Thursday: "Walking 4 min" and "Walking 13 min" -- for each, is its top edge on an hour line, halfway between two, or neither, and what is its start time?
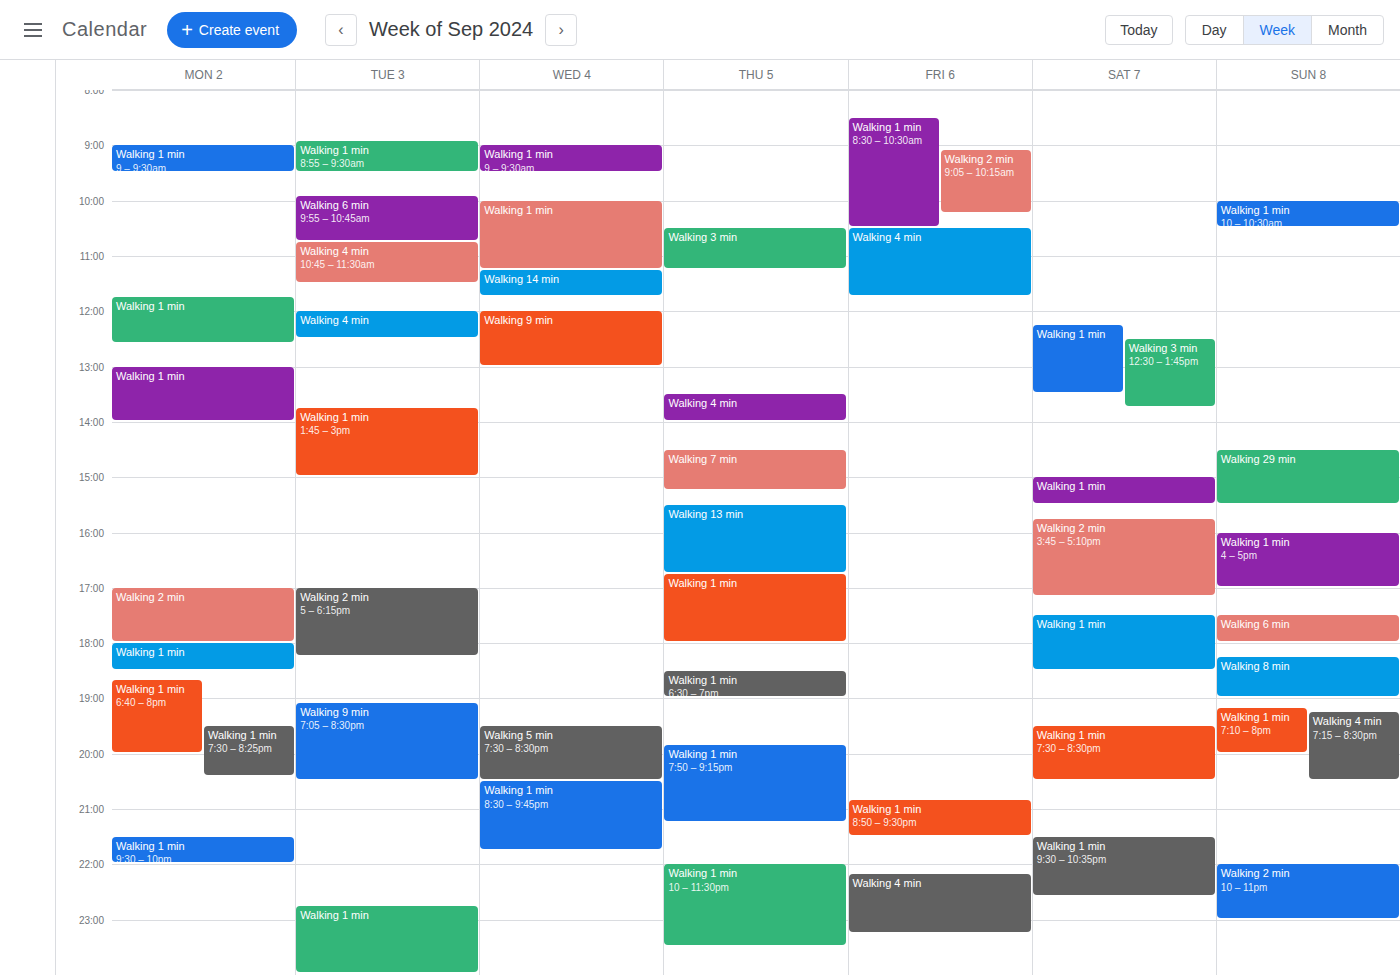
"Walking 4 min": 1:30 PM, halfway between the 1 PM and 2 PM lines. "Walking 13 min": 3:30 PM, halfway between the 3 PM and 4 PM lines.